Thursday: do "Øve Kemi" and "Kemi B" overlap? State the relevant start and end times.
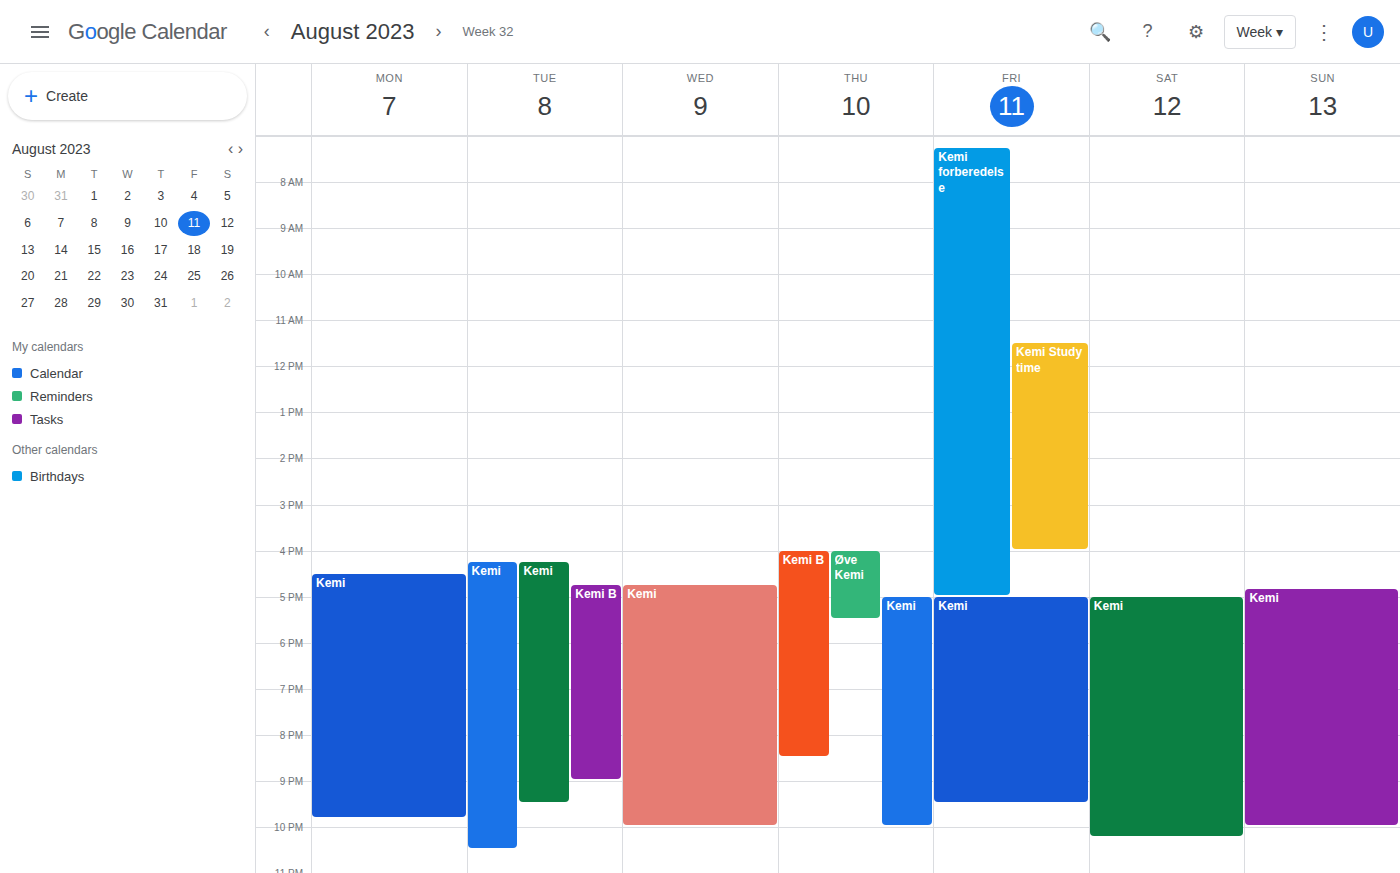
"Øve Kemi" runs 4:00 PM to 5:30 PM, inside "Kemi B" -- they overlap.